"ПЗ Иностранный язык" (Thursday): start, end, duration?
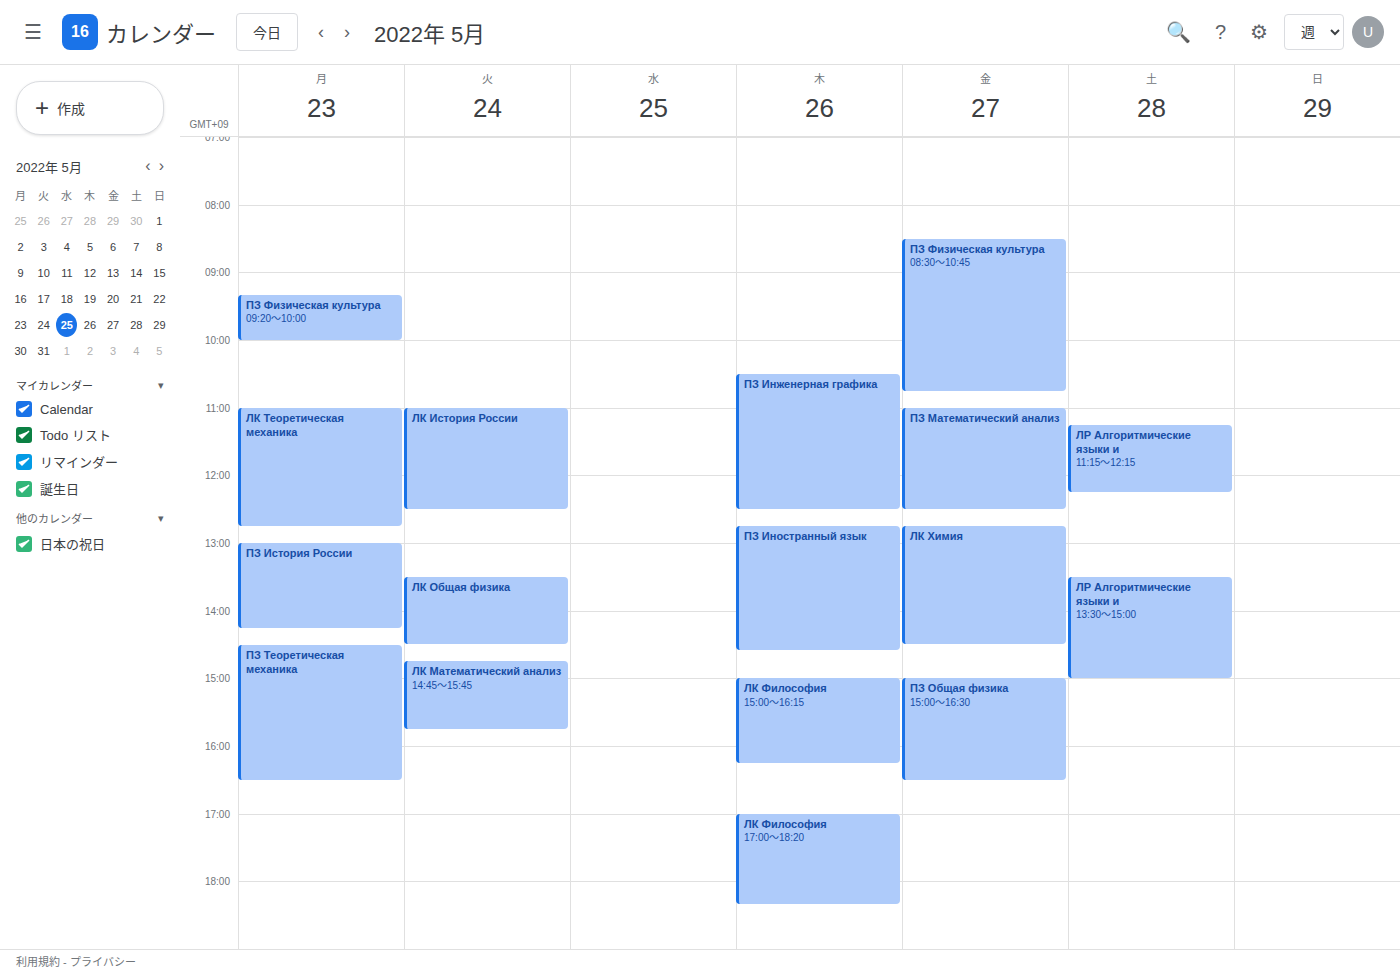
12:45 PM to 2:35 PM, 1 hour 50 minutes